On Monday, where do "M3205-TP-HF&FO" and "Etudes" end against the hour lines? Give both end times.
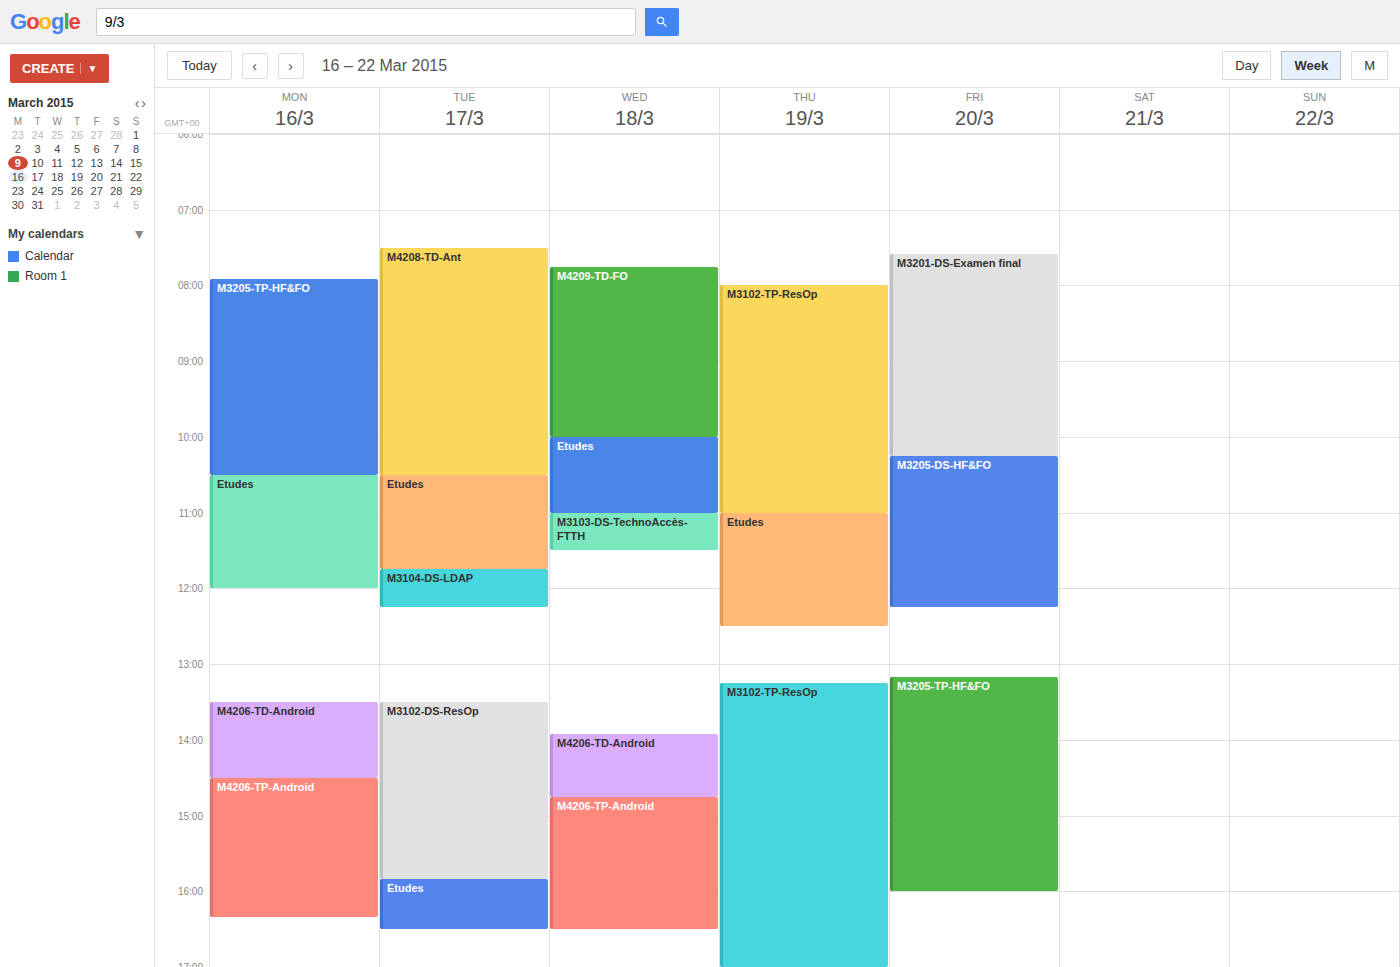
"M3205-TP-HF&FO": 10:30 AM, halfway between the 10 AM and 11 AM lines. "Etudes": 12:00 PM, exactly on the 12 PM line.